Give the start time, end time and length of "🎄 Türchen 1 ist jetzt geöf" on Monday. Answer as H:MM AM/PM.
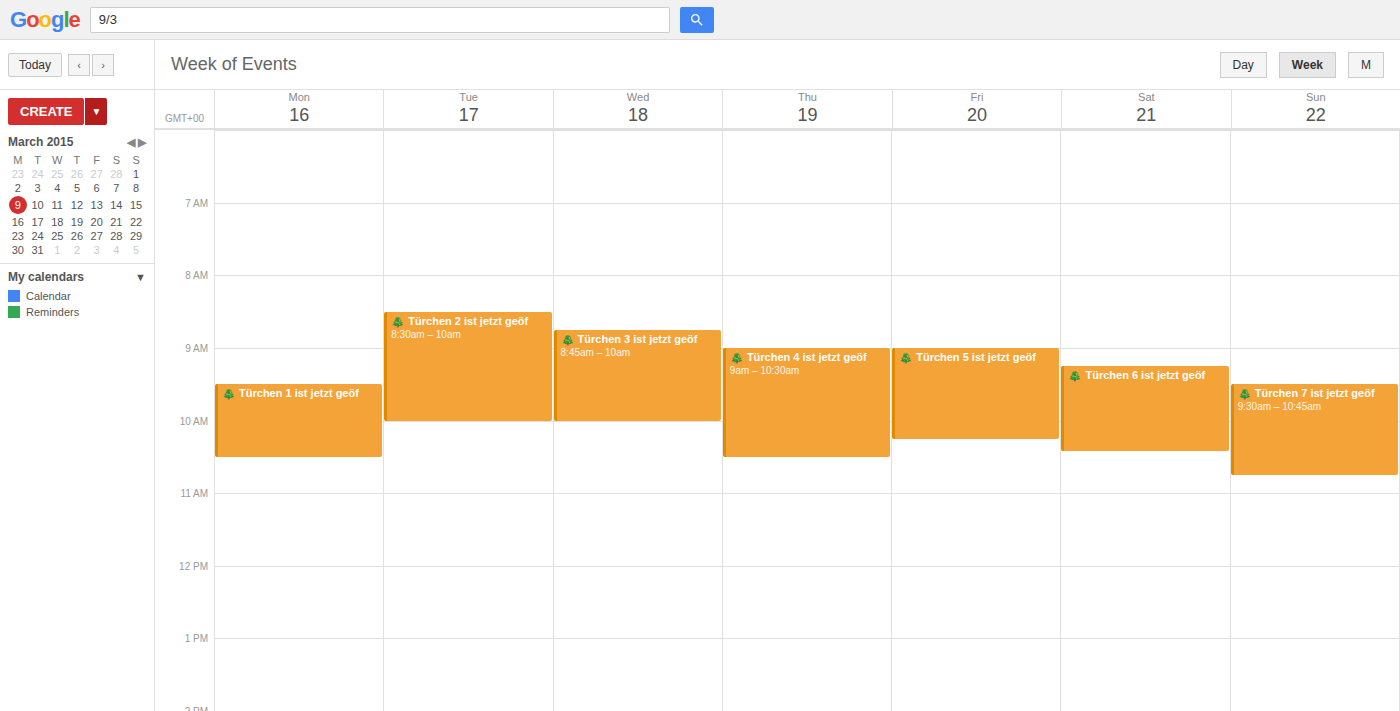
9:30 AM to 10:30 AM, 1 hour